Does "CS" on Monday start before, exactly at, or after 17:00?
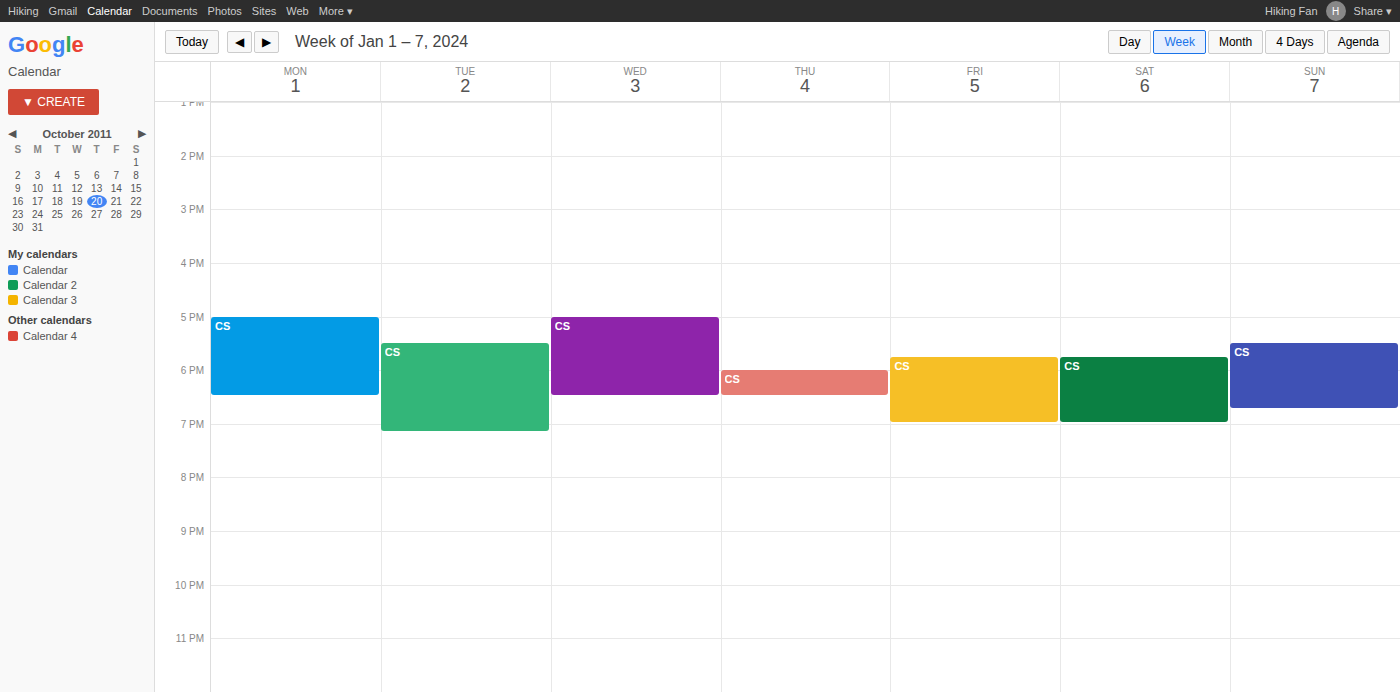
17:00 -- exactly at 17:00, on the 17:00 line.